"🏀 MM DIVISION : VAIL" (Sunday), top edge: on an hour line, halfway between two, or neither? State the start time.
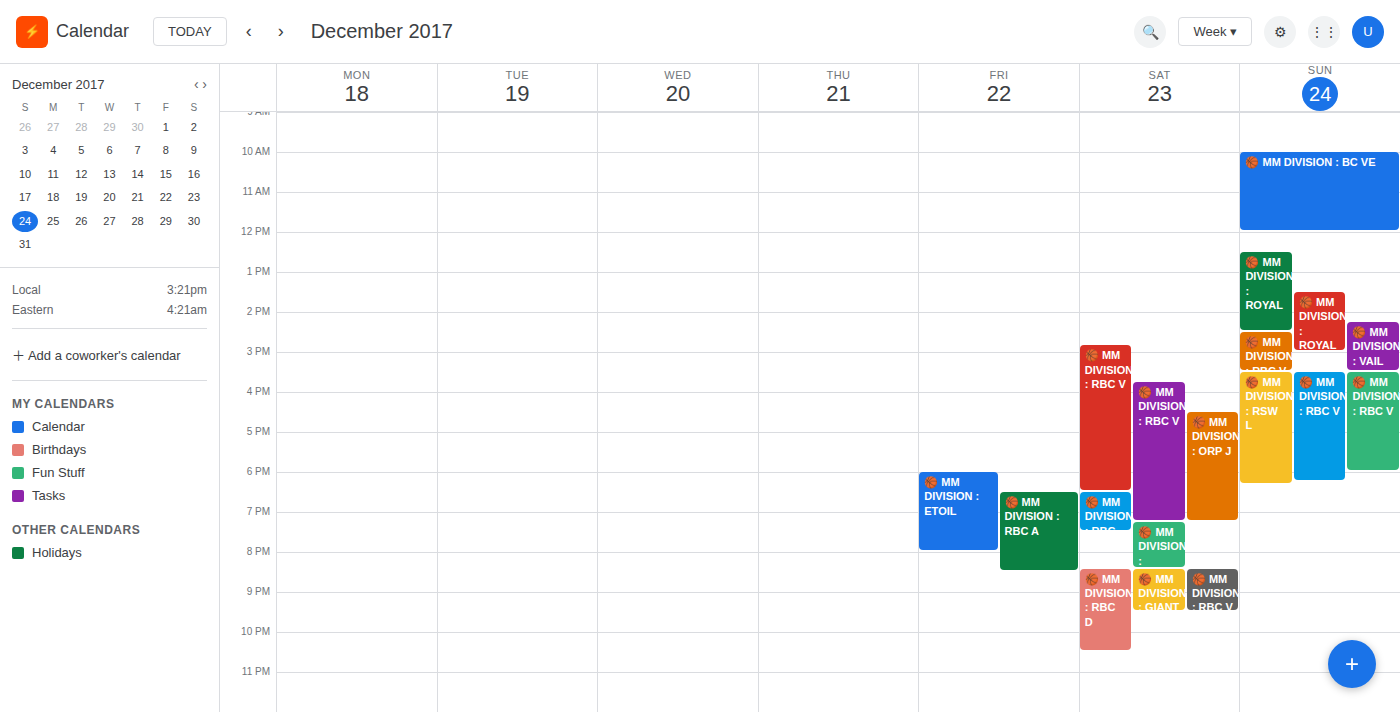
2:15 PM -- neither: a quarter of the way from the 2 PM line to the 3 PM line.